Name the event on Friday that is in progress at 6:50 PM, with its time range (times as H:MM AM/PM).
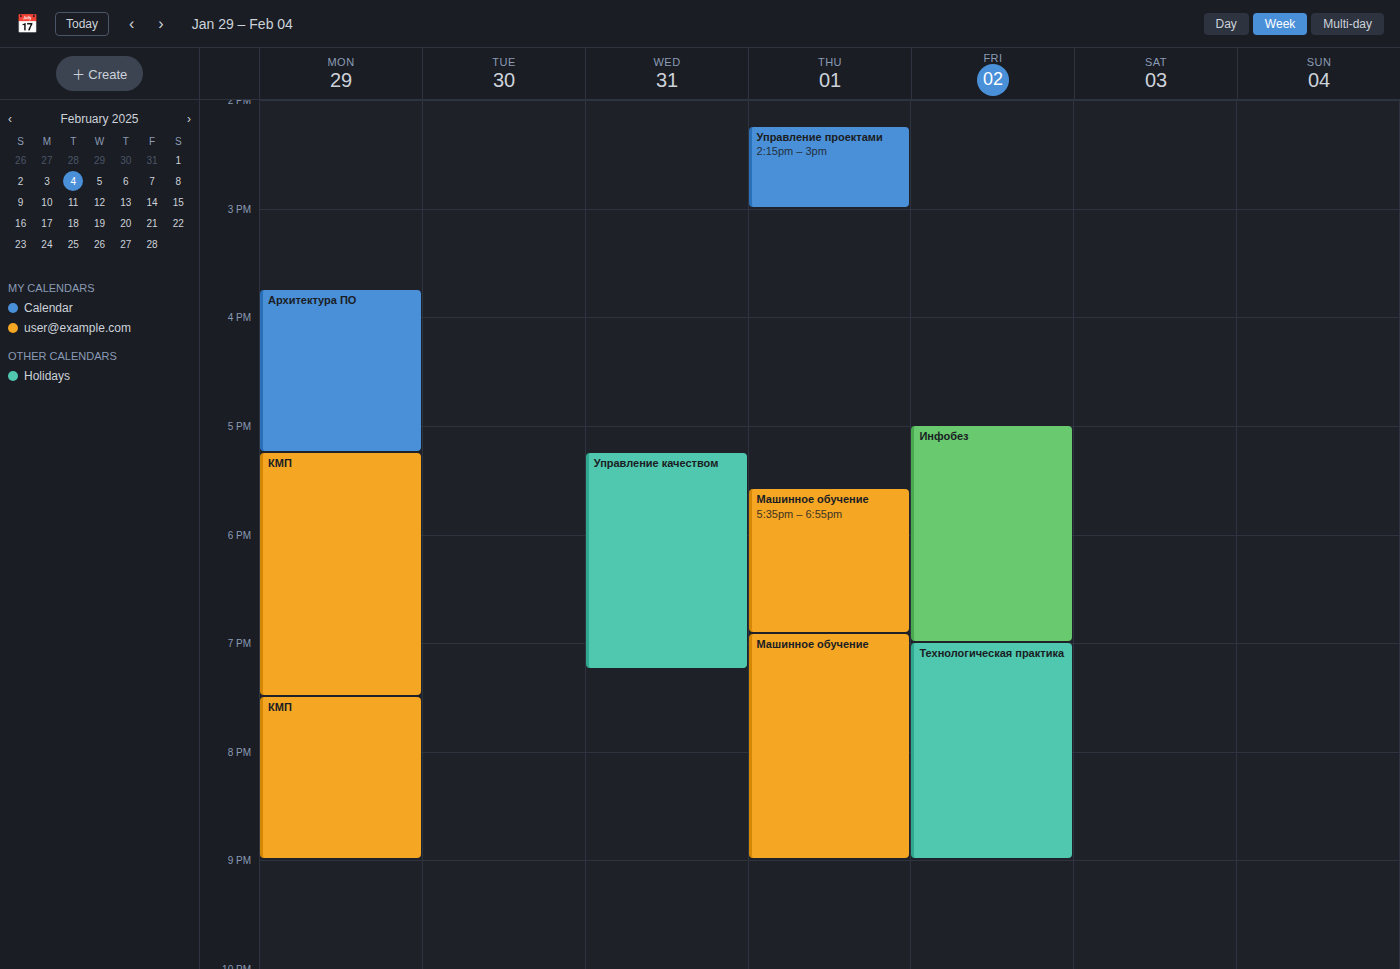
"Инфобез", 5:00 PM to 7:00 PM